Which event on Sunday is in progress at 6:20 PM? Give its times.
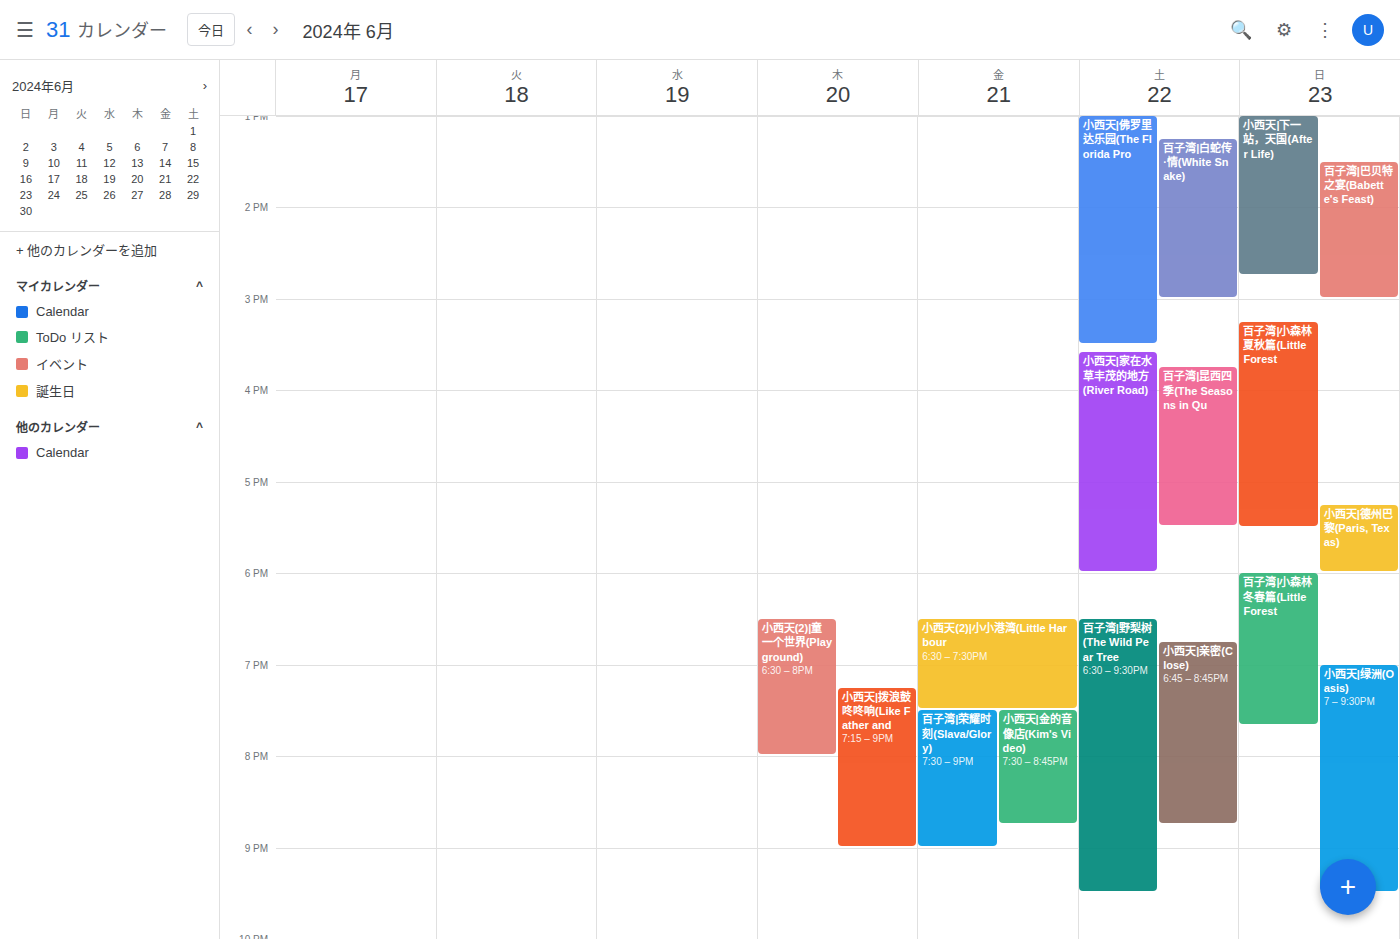
"百子湾|小森林 冬春篇(Little Forest", 6:00 PM to 7:40 PM